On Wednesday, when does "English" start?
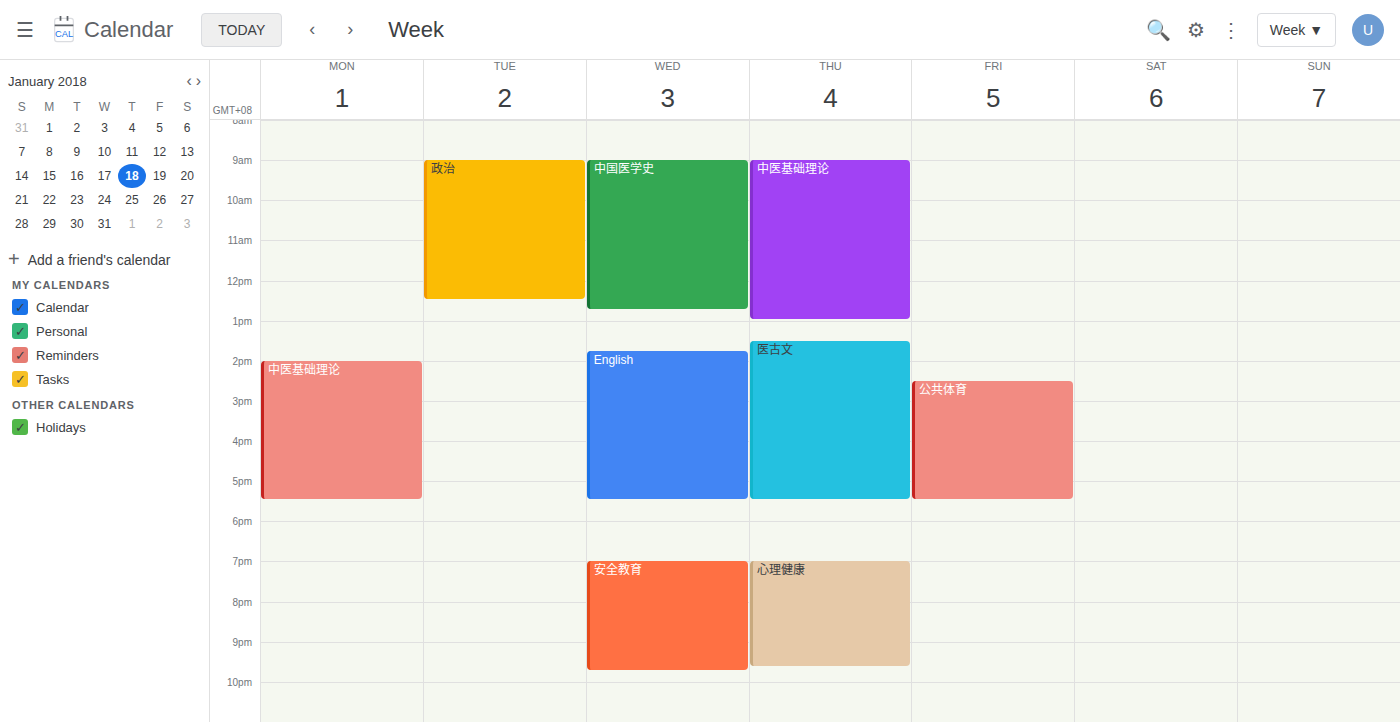
1:45 PM